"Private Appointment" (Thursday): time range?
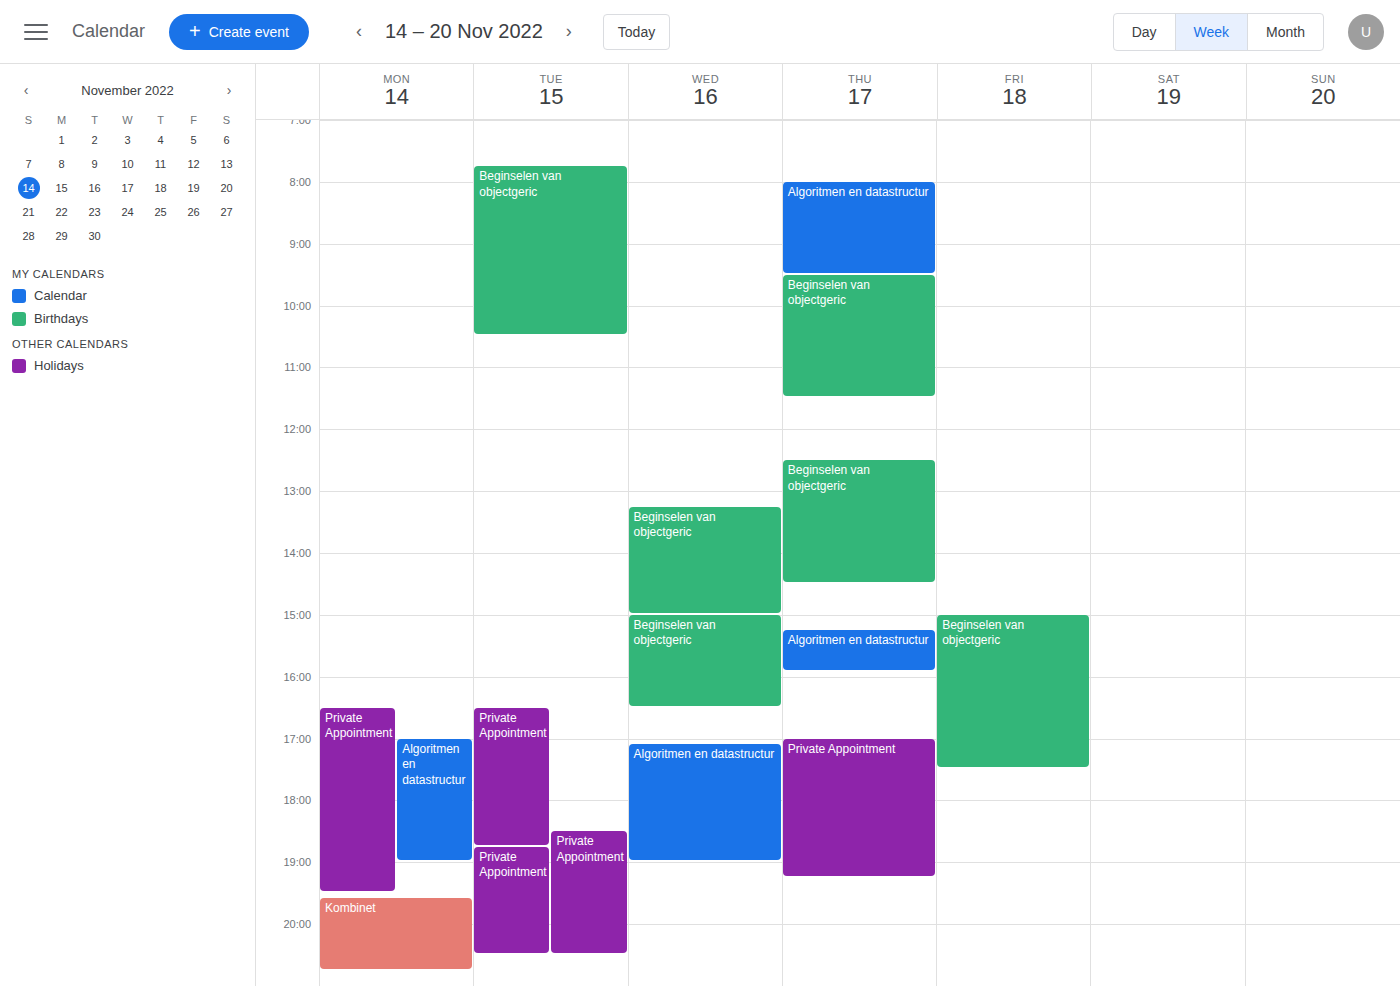
5:00 PM to 7:15 PM